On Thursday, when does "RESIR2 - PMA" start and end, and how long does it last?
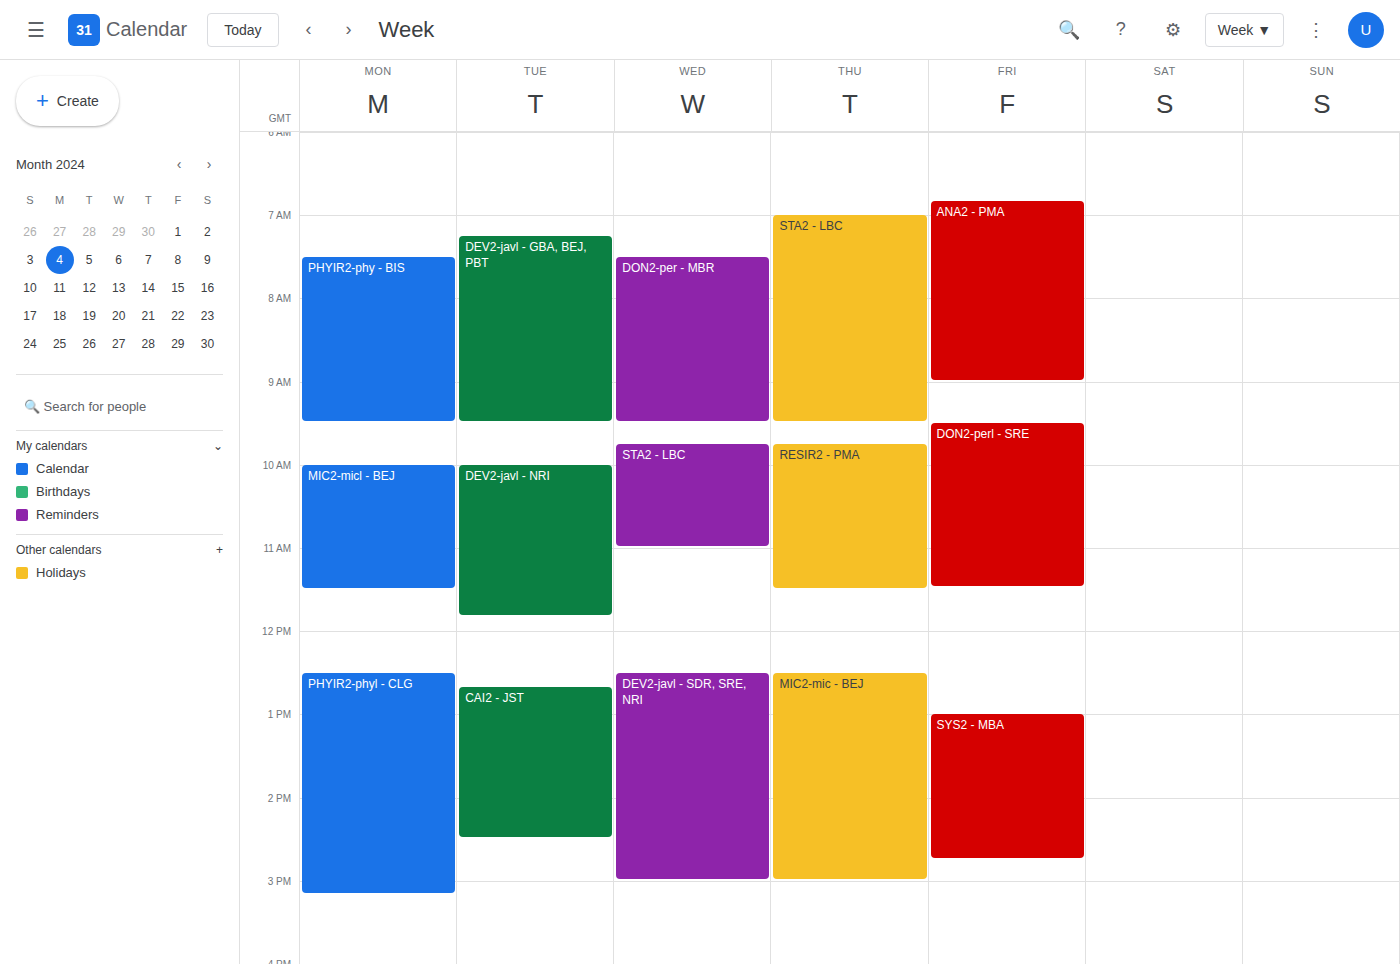
9:45 AM to 11:30 AM, 1 hour 45 minutes